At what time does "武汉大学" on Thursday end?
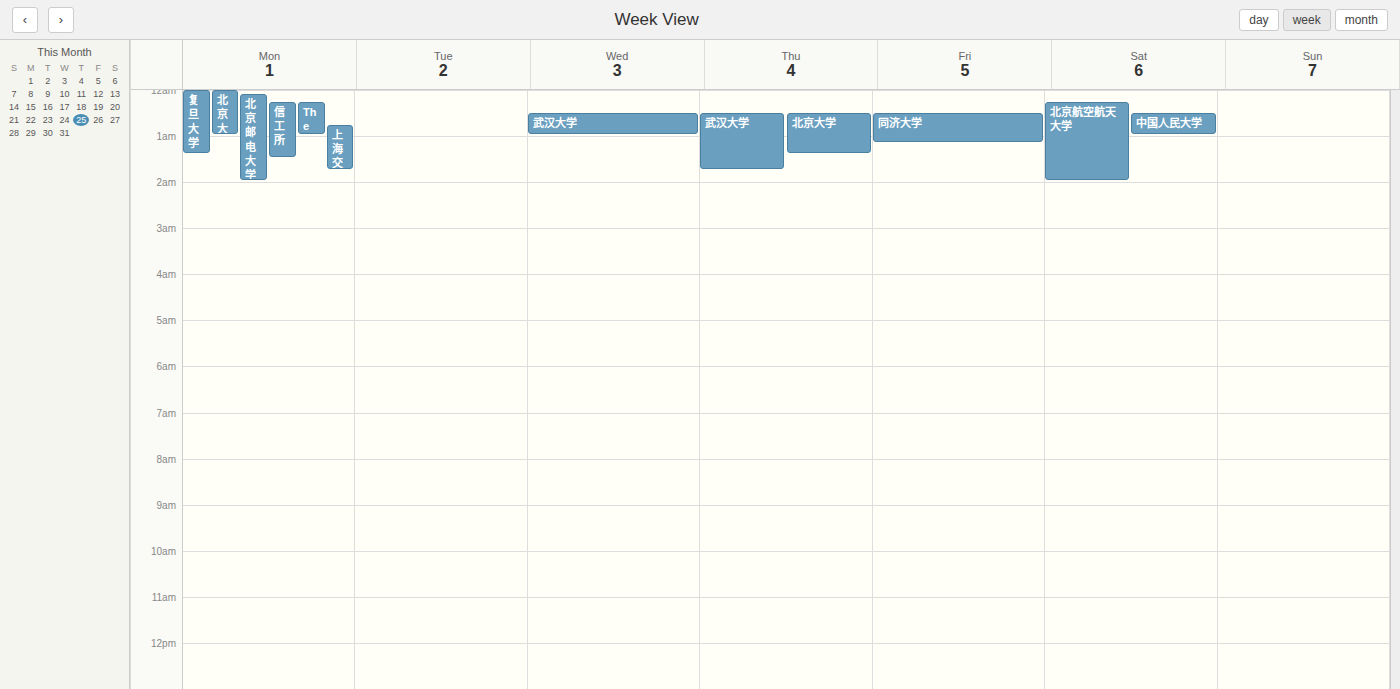
1:45 AM